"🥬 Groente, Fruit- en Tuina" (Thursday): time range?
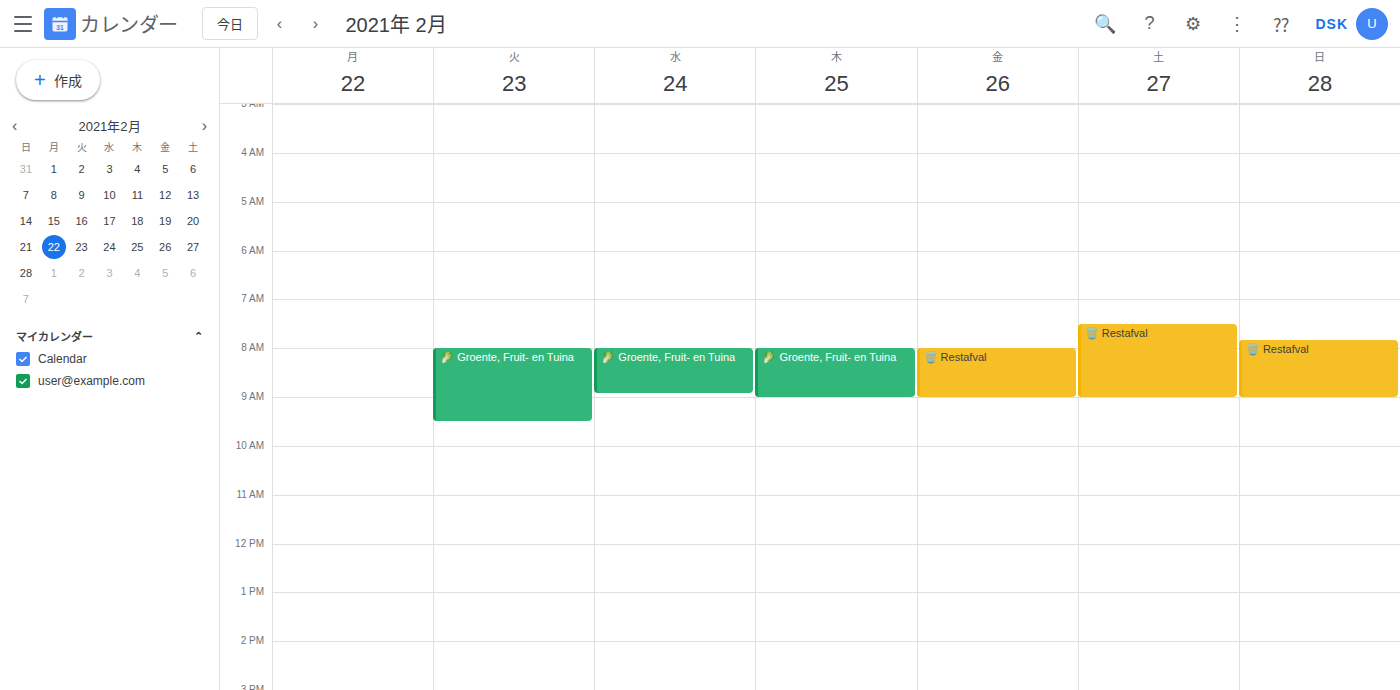
8:00 AM to 9:00 AM